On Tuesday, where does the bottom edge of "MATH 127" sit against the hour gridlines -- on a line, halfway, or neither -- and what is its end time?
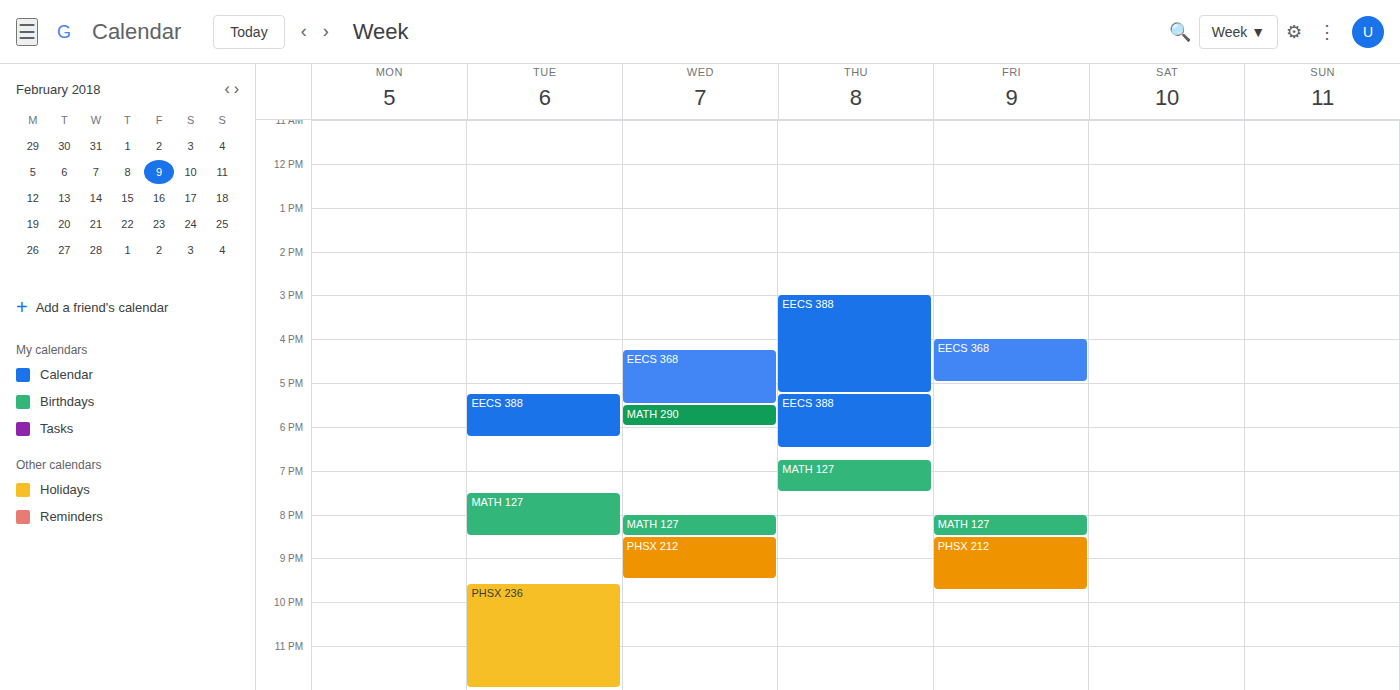
8:30 PM -- halfway between the 8 PM and 9 PM lines.